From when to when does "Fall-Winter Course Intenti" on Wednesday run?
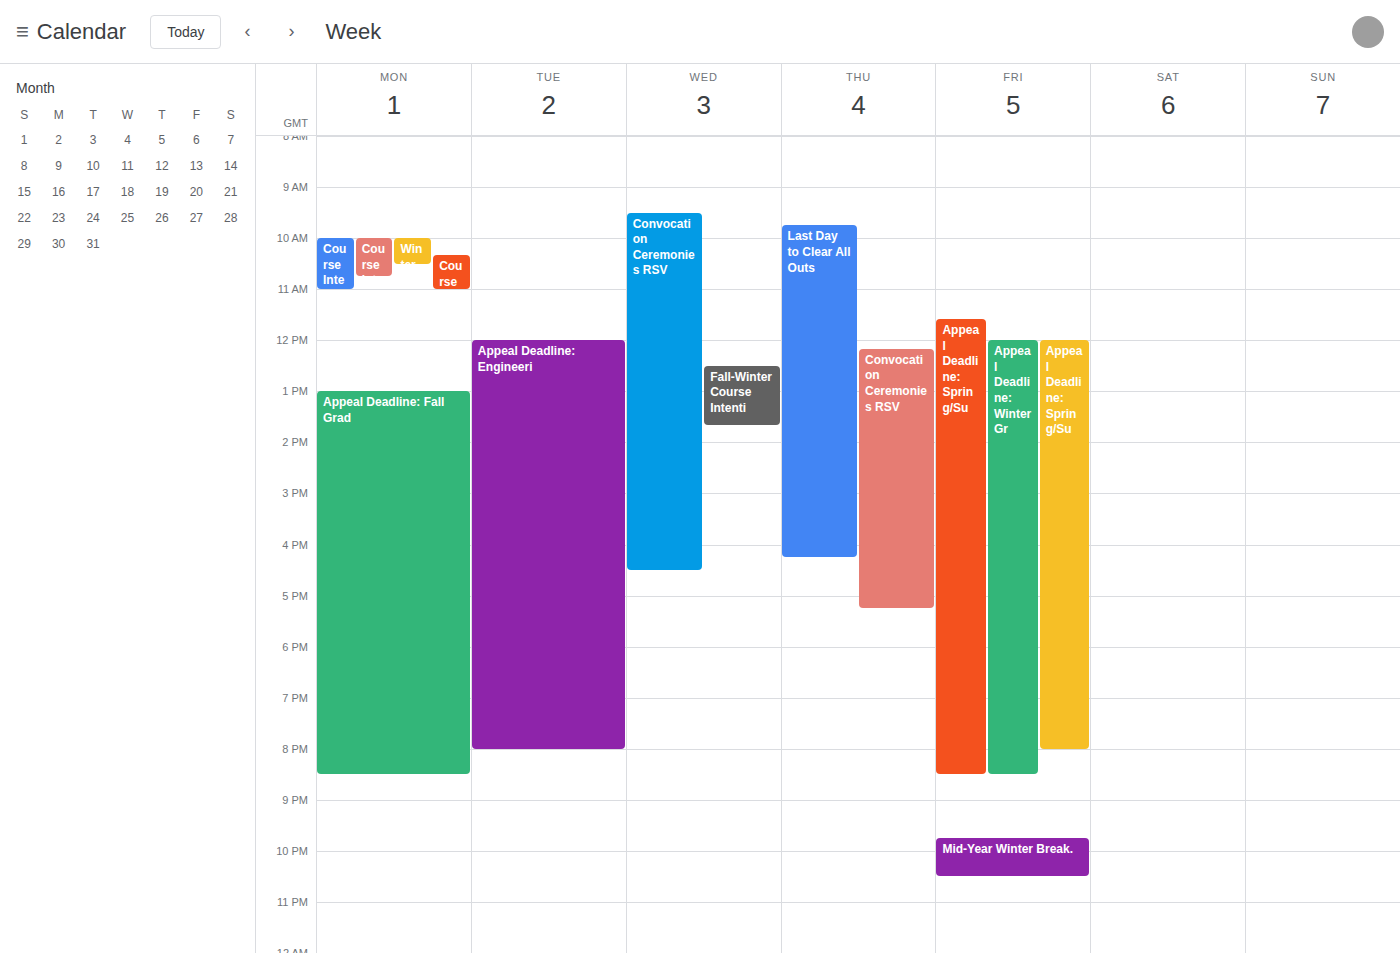
12:30 PM to 1:40 PM